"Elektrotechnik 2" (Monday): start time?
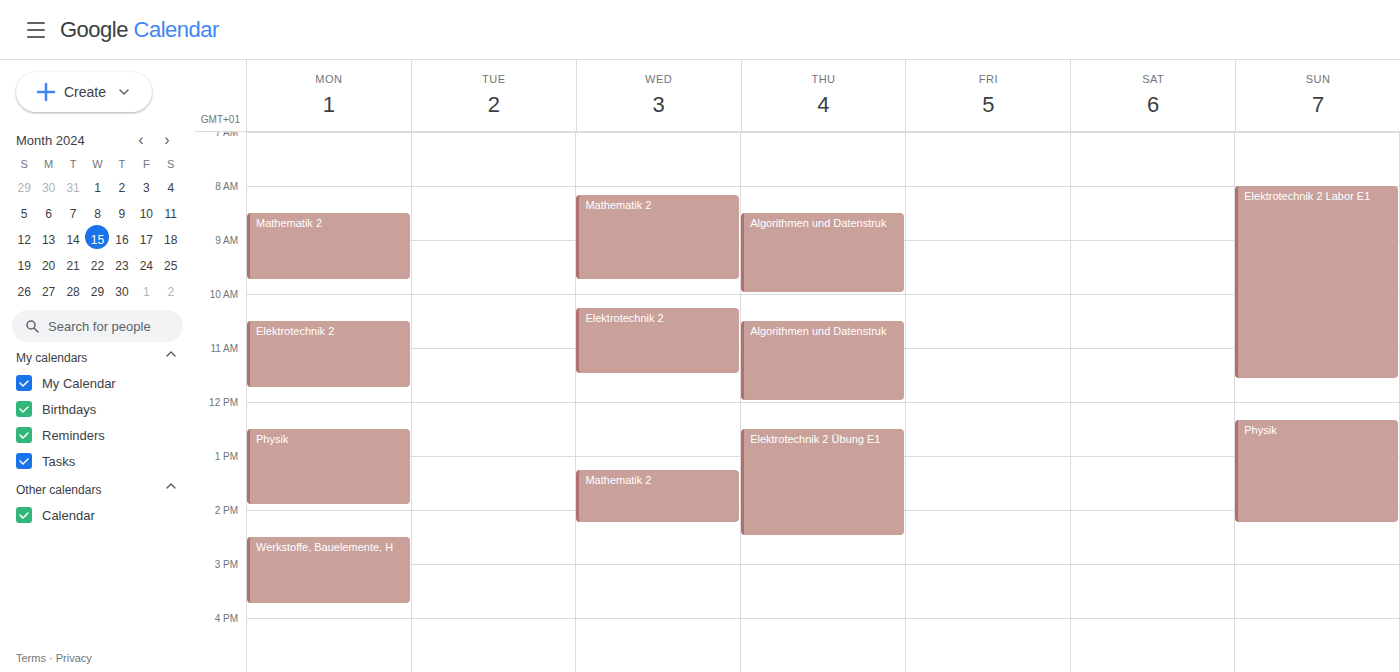
10:30